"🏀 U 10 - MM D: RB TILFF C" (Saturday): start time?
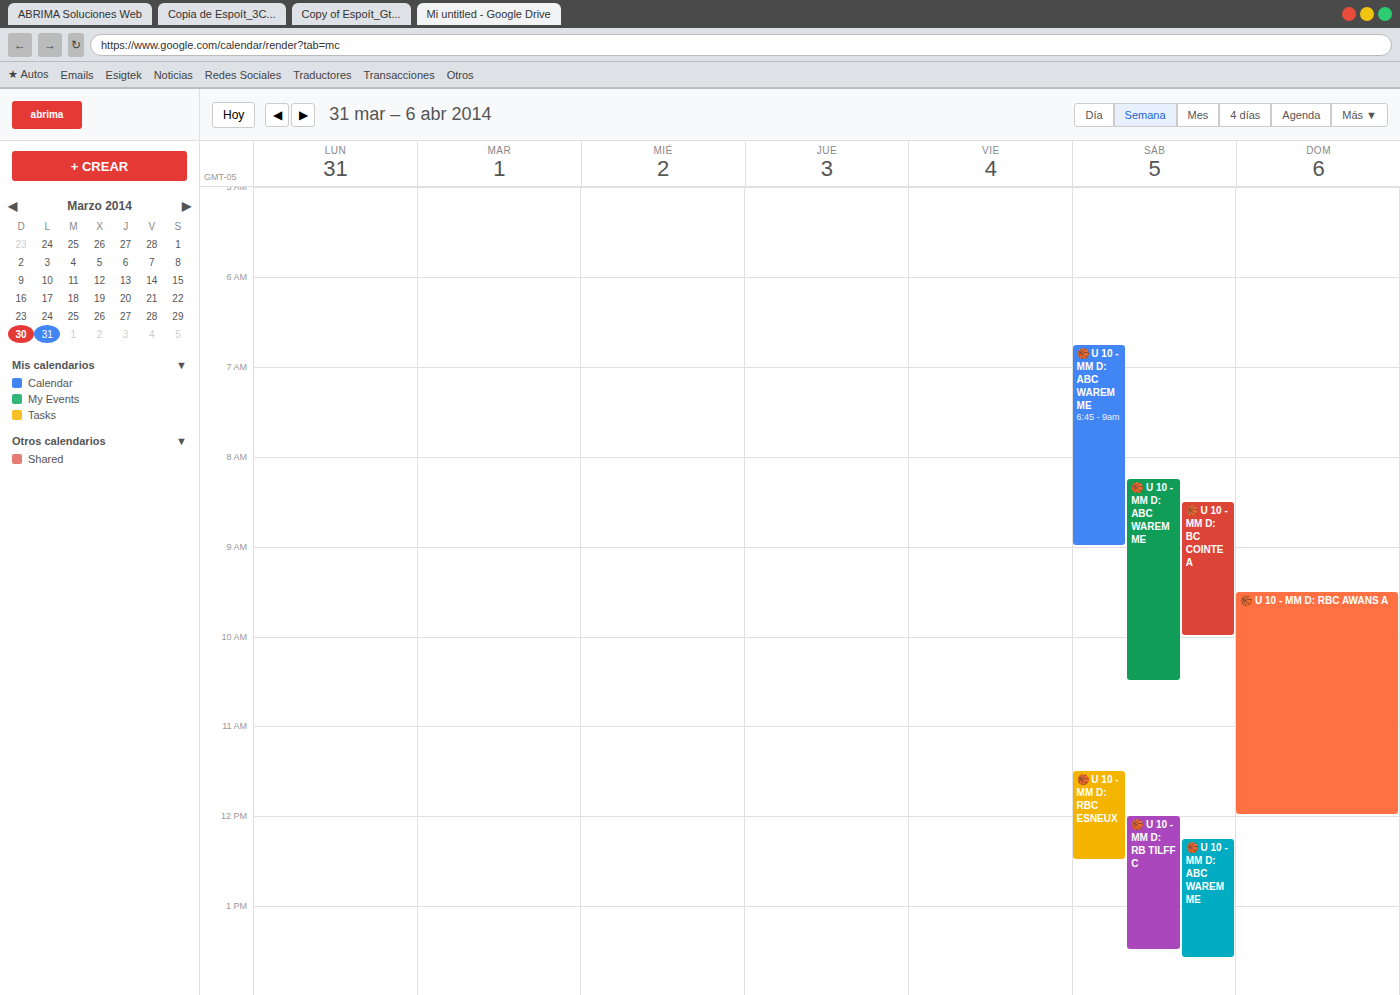
12:00 PM